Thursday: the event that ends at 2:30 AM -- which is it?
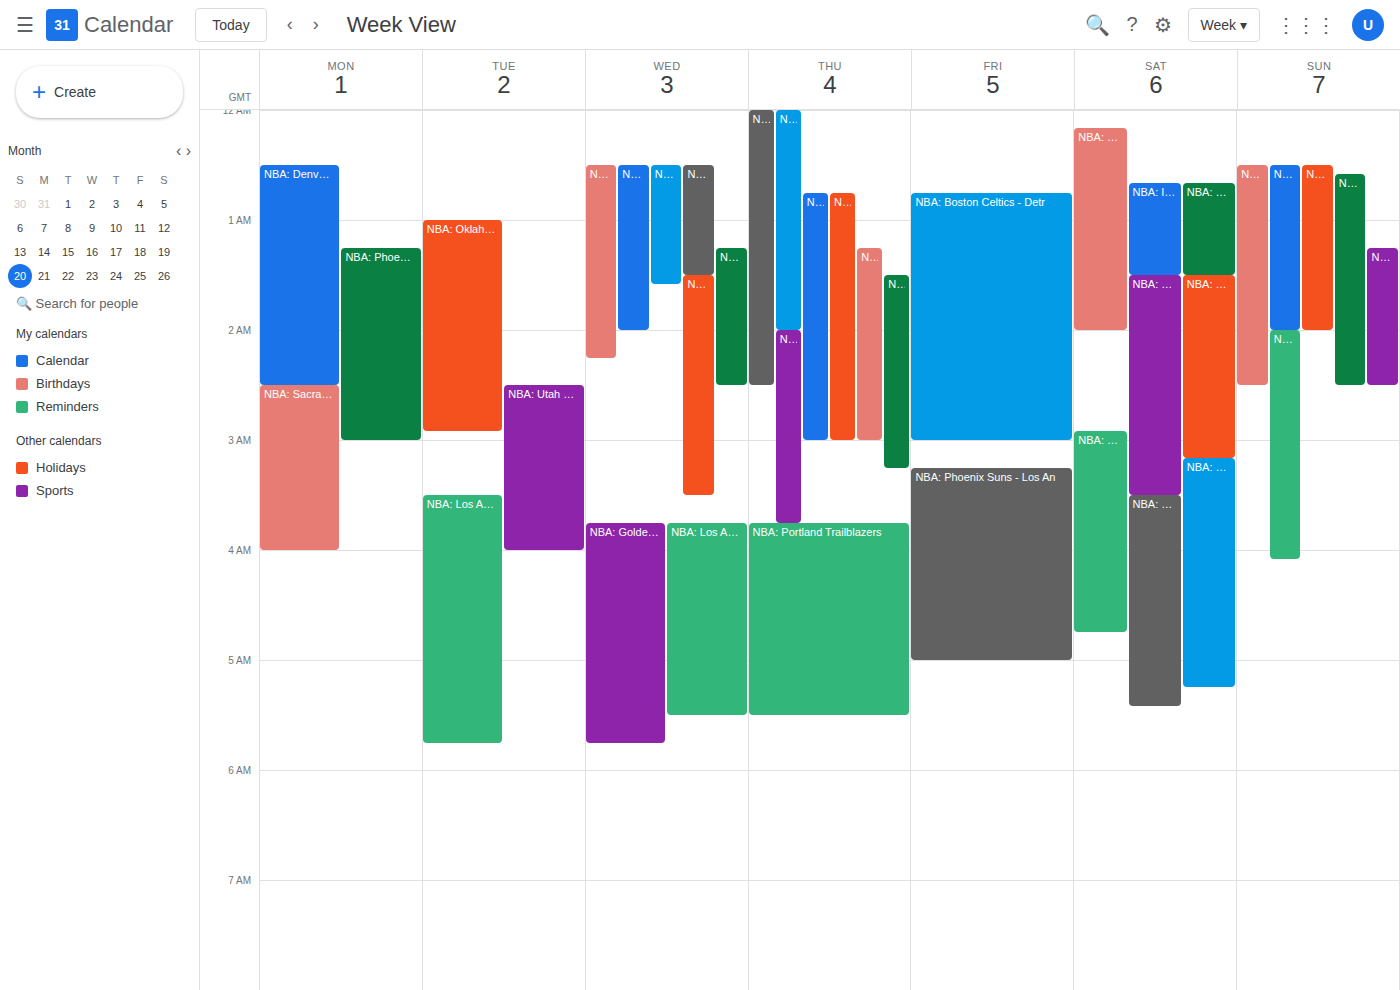
"NBA: Detroit Pistons - Cle"